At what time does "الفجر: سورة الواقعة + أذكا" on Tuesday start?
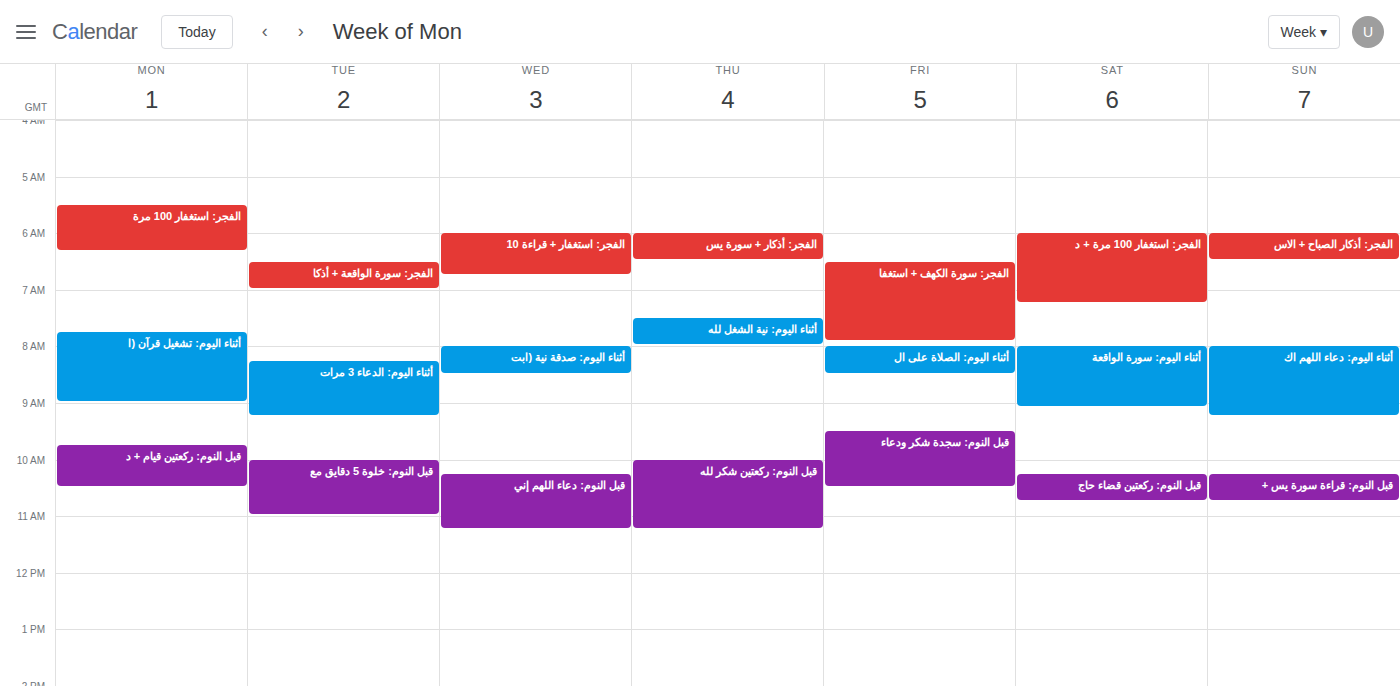
06:30